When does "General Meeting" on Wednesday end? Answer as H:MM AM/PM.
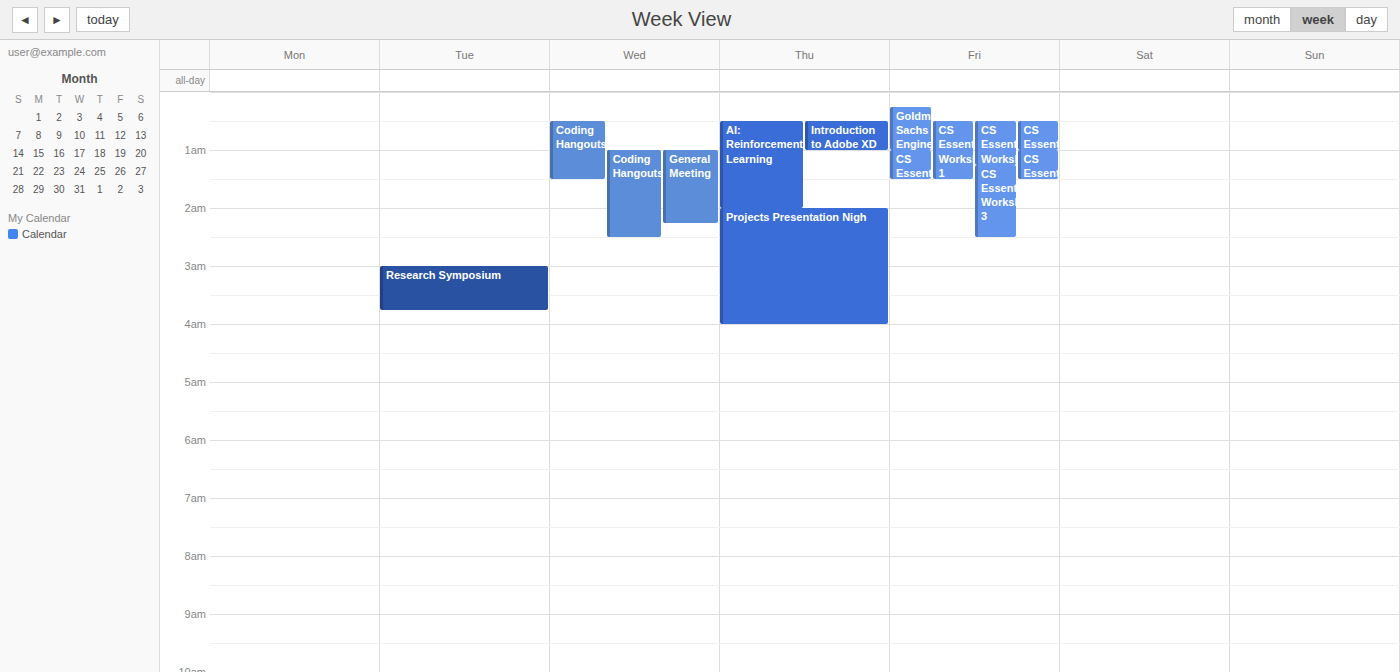
2:15 AM